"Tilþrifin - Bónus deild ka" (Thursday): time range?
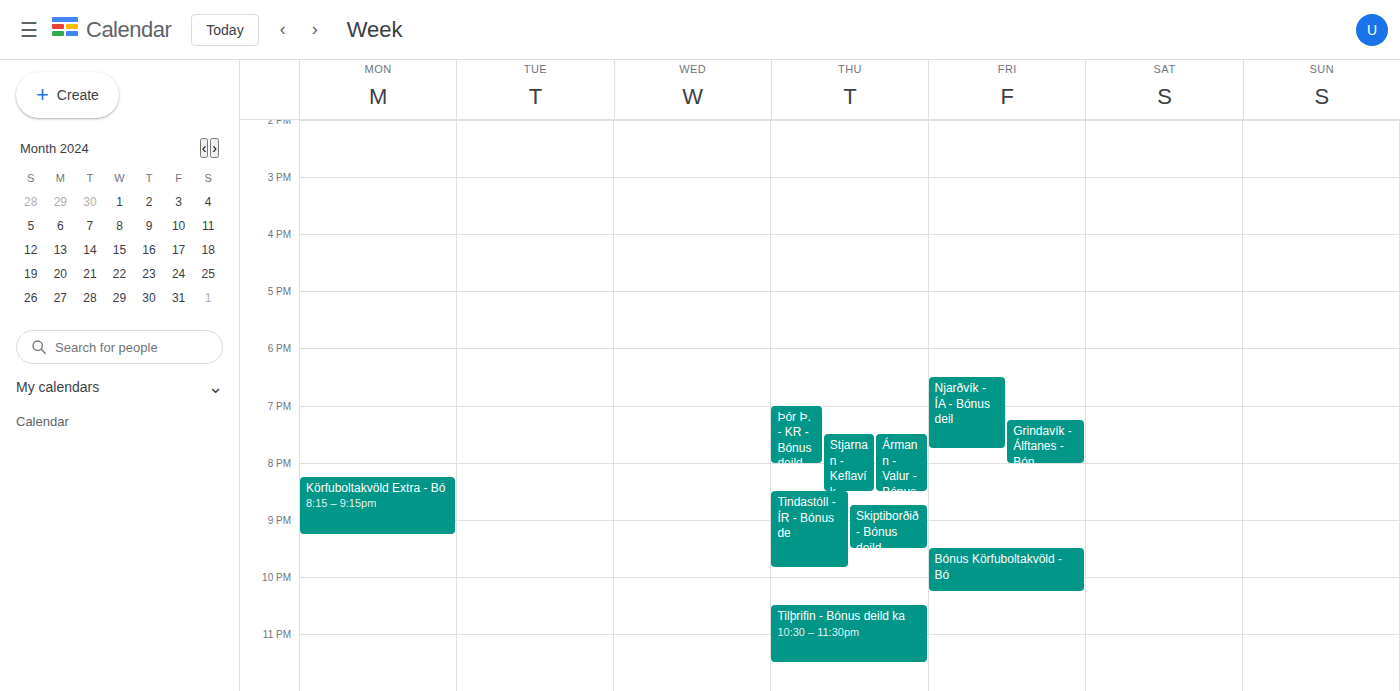
22:30 to 23:30